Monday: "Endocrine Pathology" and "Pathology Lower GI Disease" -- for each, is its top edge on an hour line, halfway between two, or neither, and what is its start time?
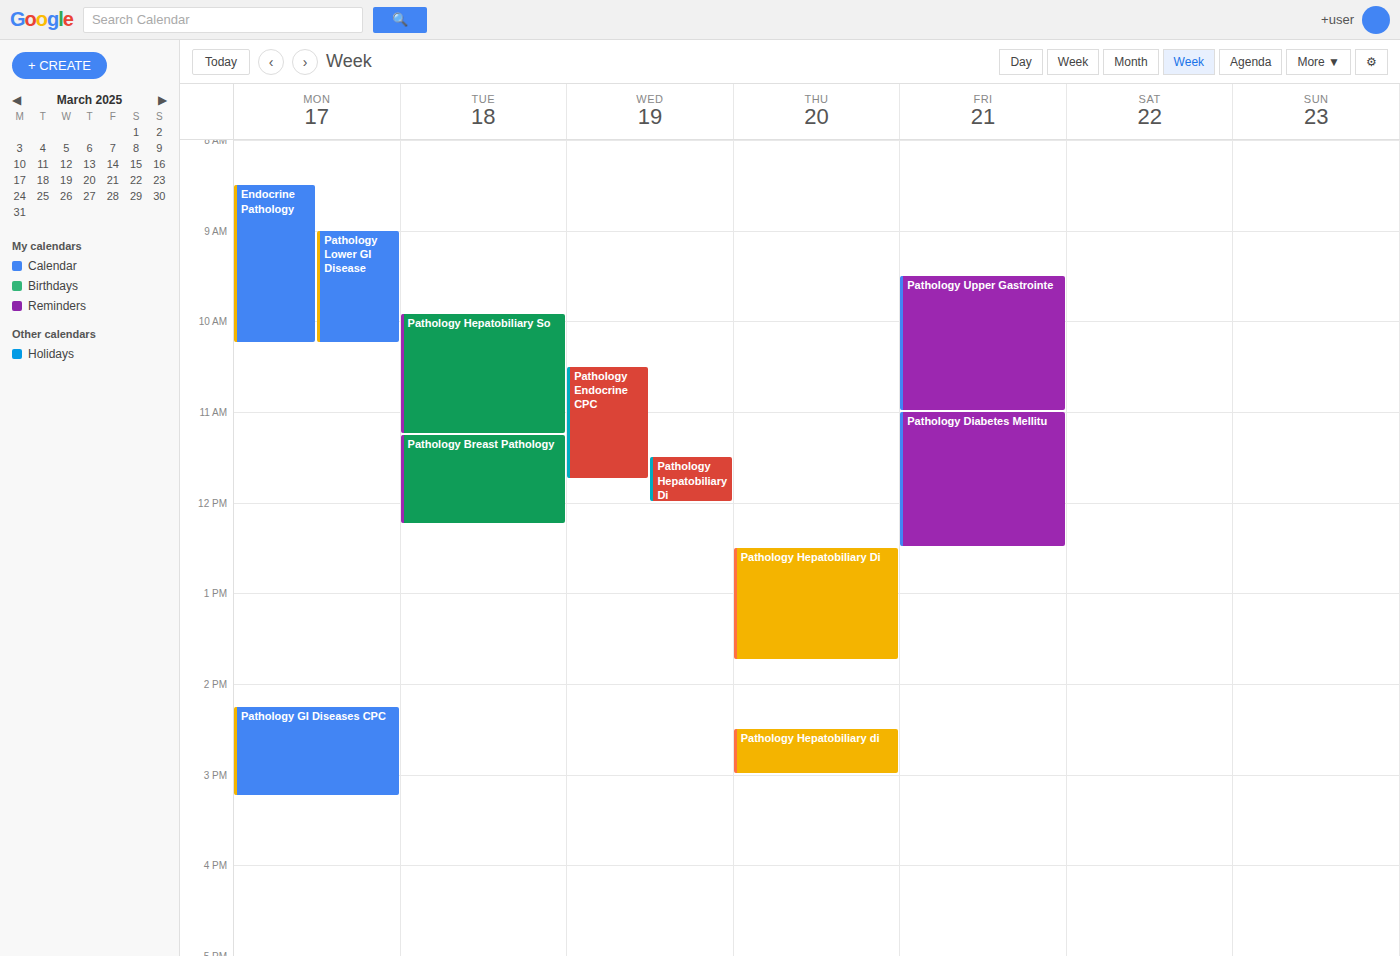
"Endocrine Pathology": 8:30 AM, halfway between the 8 AM and 9 AM lines. "Pathology Lower GI Disease": 9:00 AM, exactly on the 9 AM line.